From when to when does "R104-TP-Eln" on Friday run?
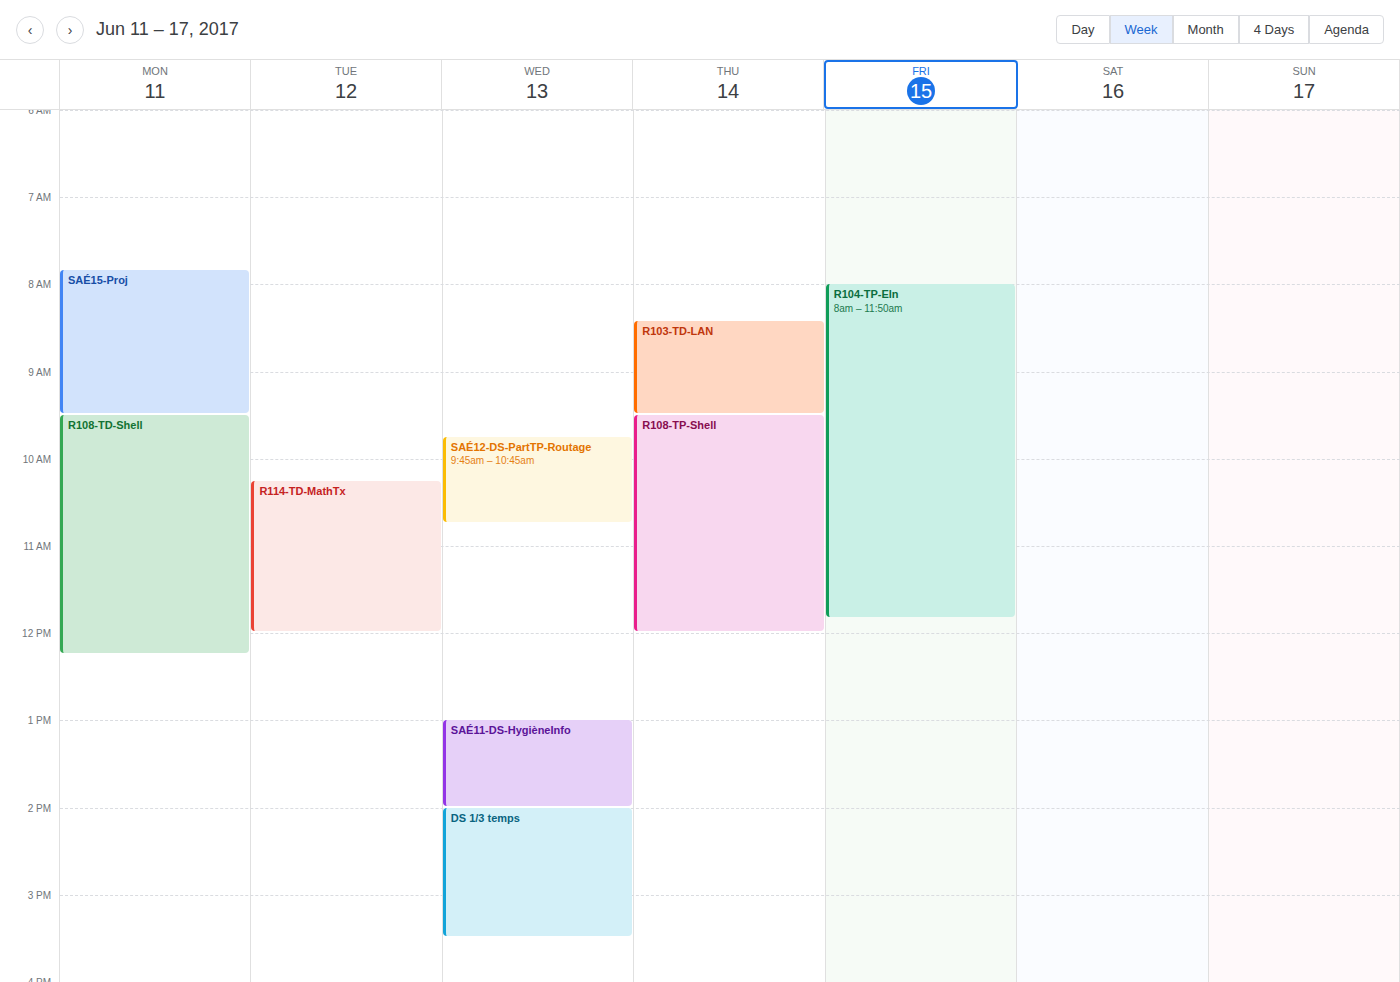
8:00 AM to 11:50 AM